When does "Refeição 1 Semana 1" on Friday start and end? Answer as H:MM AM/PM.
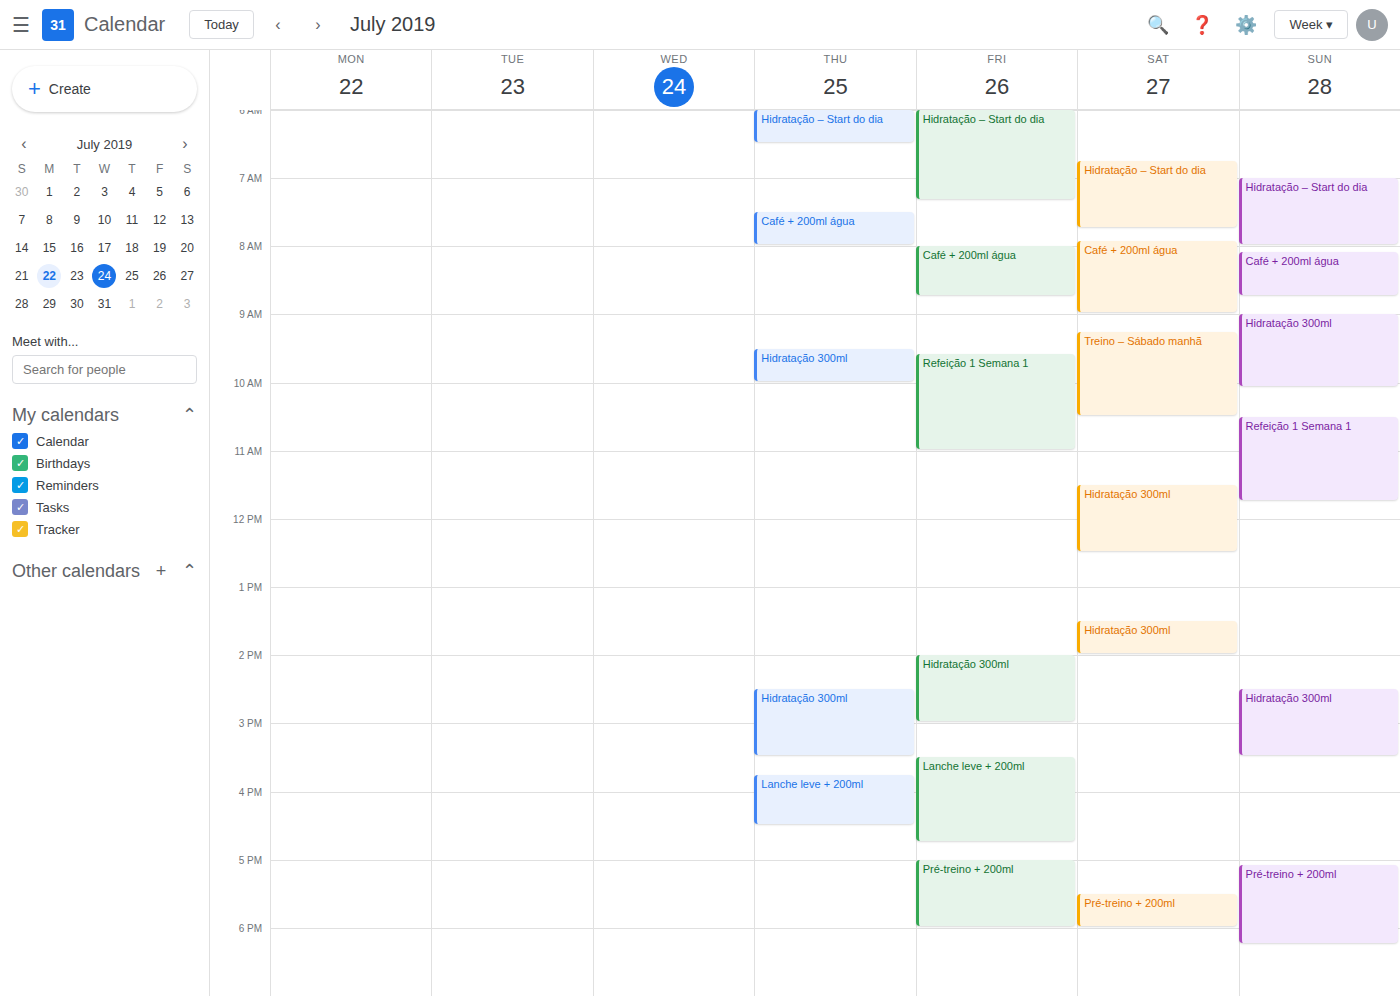
9:35 AM to 11:00 AM